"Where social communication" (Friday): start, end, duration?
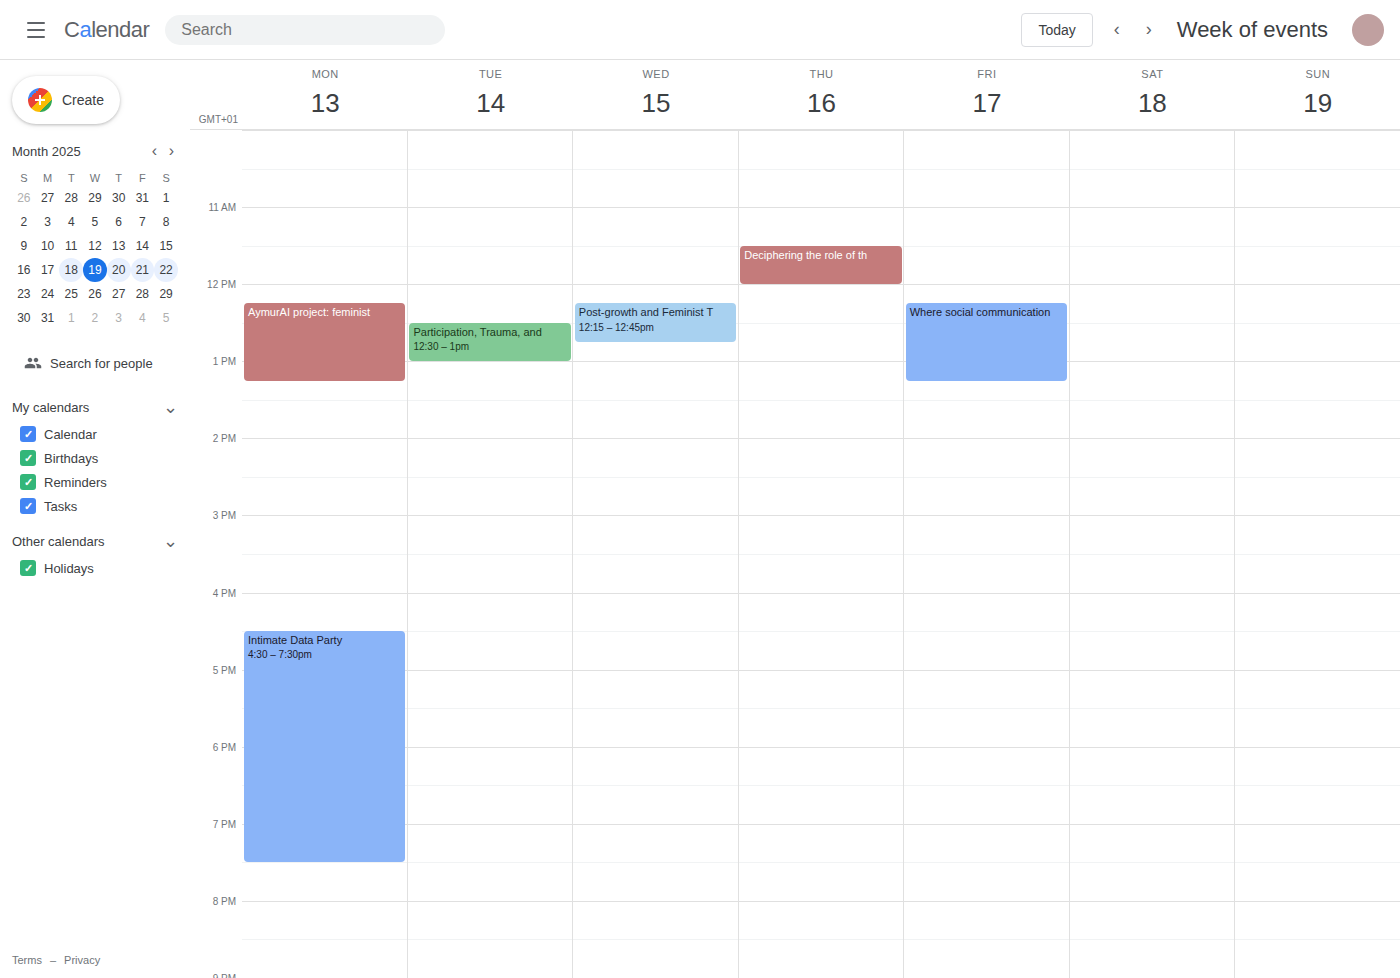
12:15 PM to 1:15 PM, 1 hour